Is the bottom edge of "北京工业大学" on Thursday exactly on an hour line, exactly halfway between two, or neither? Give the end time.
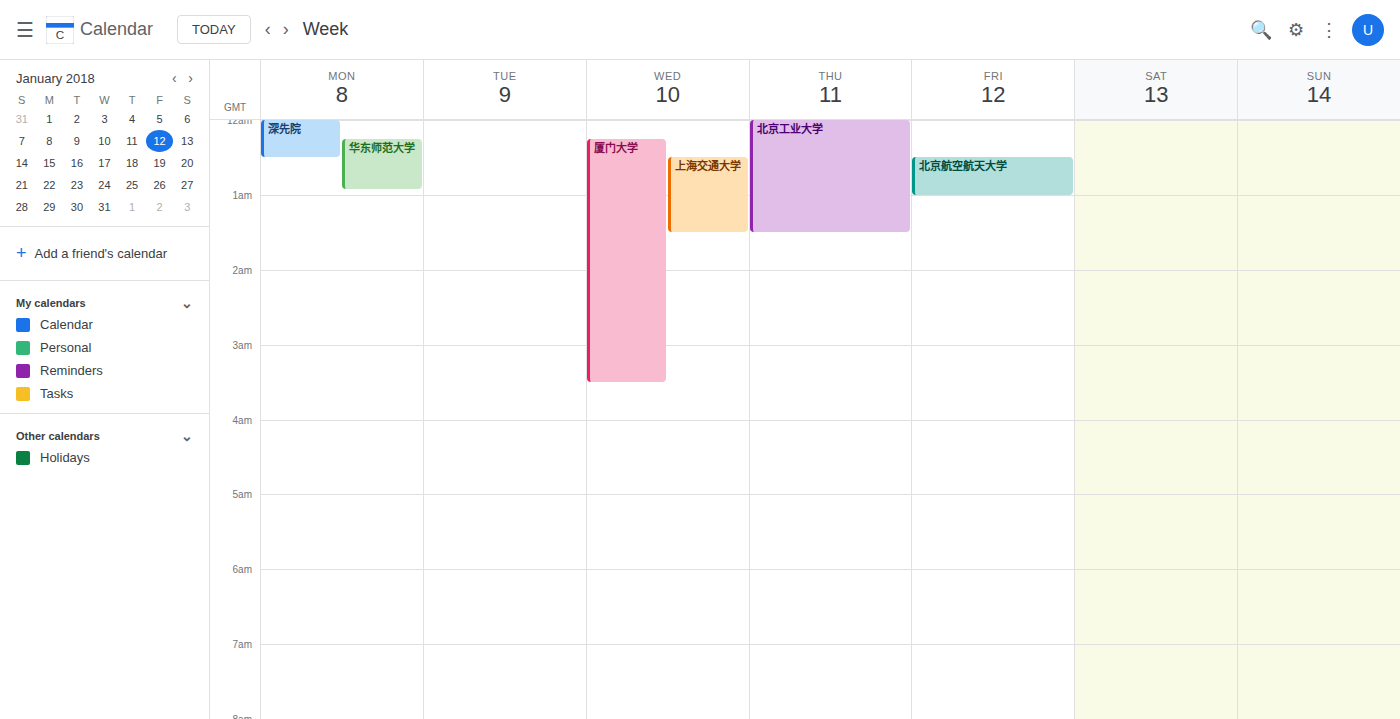
1:30 AM -- halfway between the 1 AM and 2 AM lines.